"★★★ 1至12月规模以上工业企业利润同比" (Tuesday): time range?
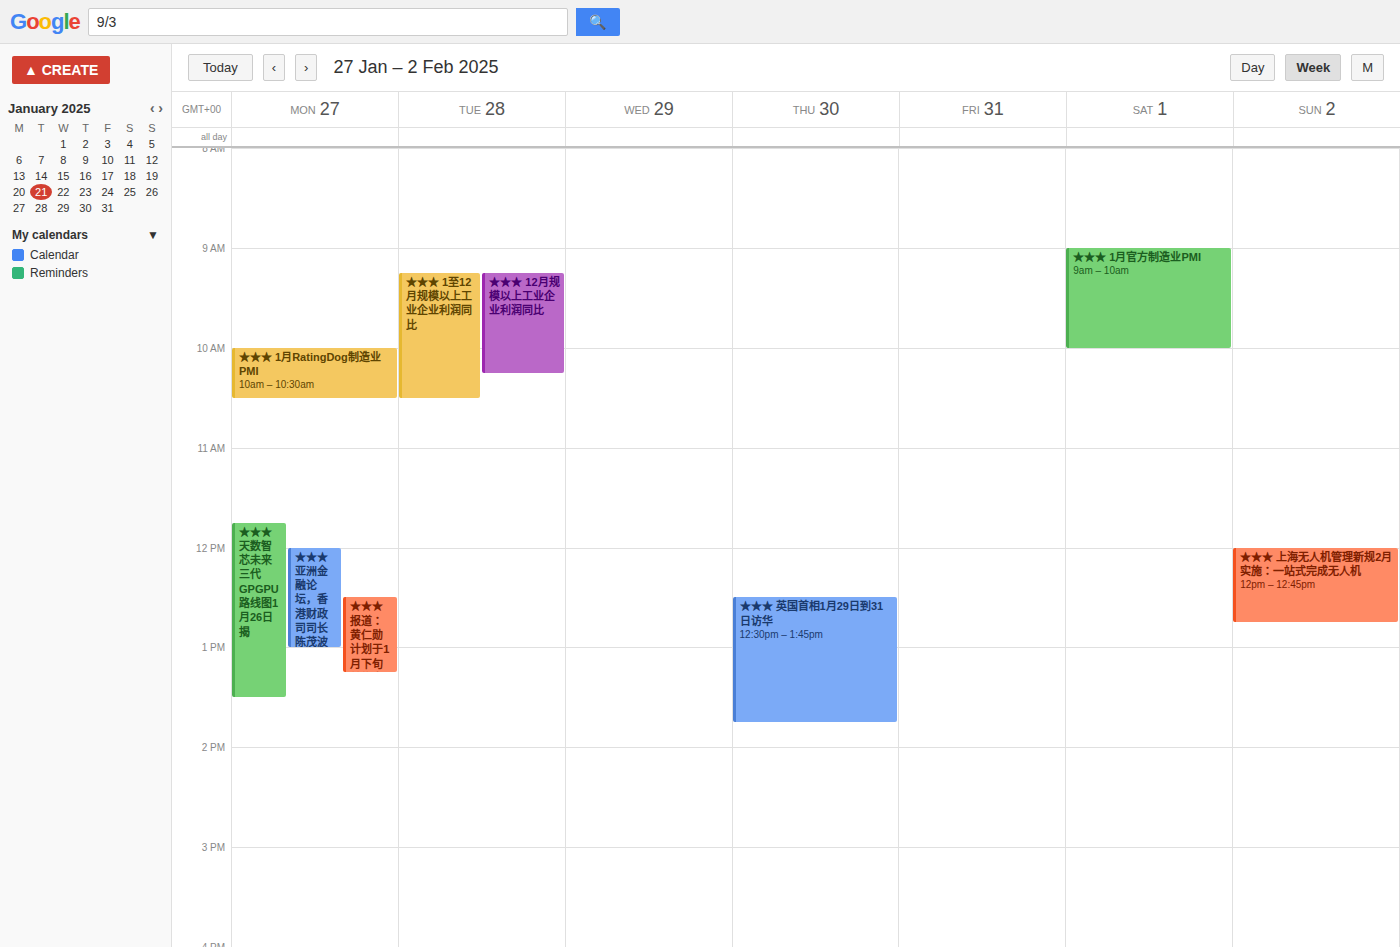
9:15 AM to 10:30 AM